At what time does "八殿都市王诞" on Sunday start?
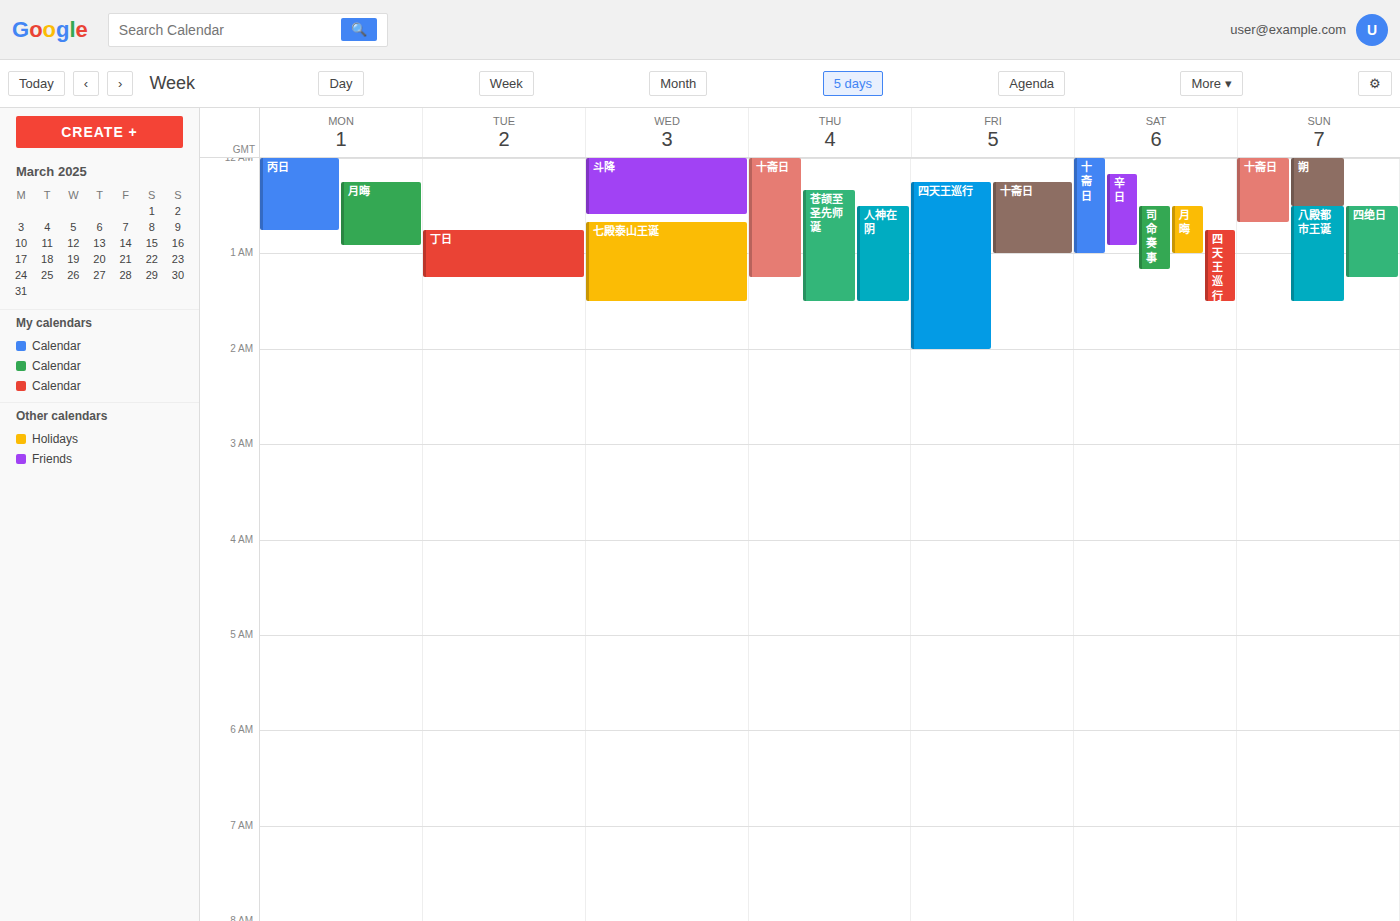
12:30 AM